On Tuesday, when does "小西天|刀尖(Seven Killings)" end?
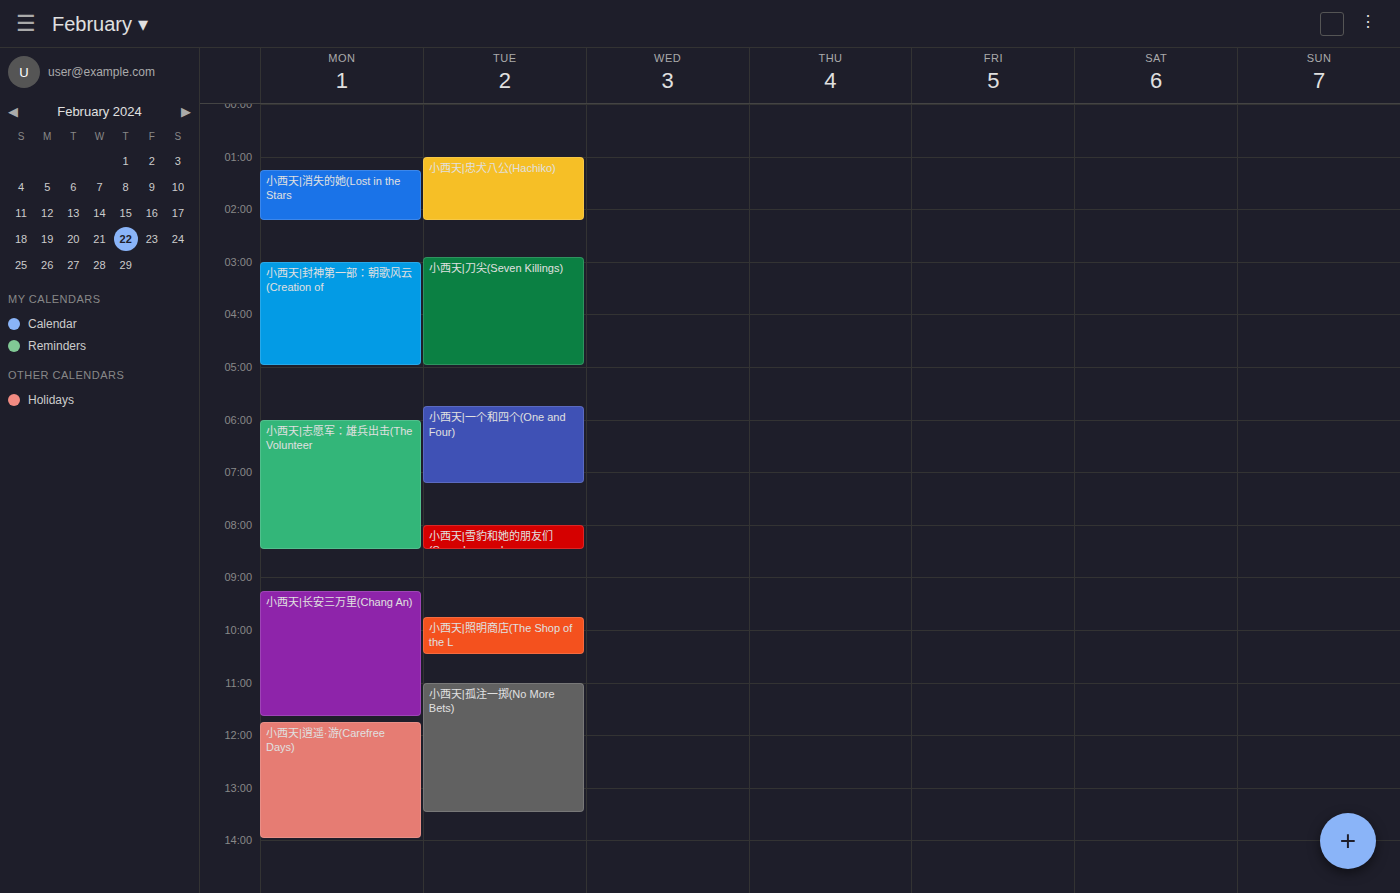
5:00 AM